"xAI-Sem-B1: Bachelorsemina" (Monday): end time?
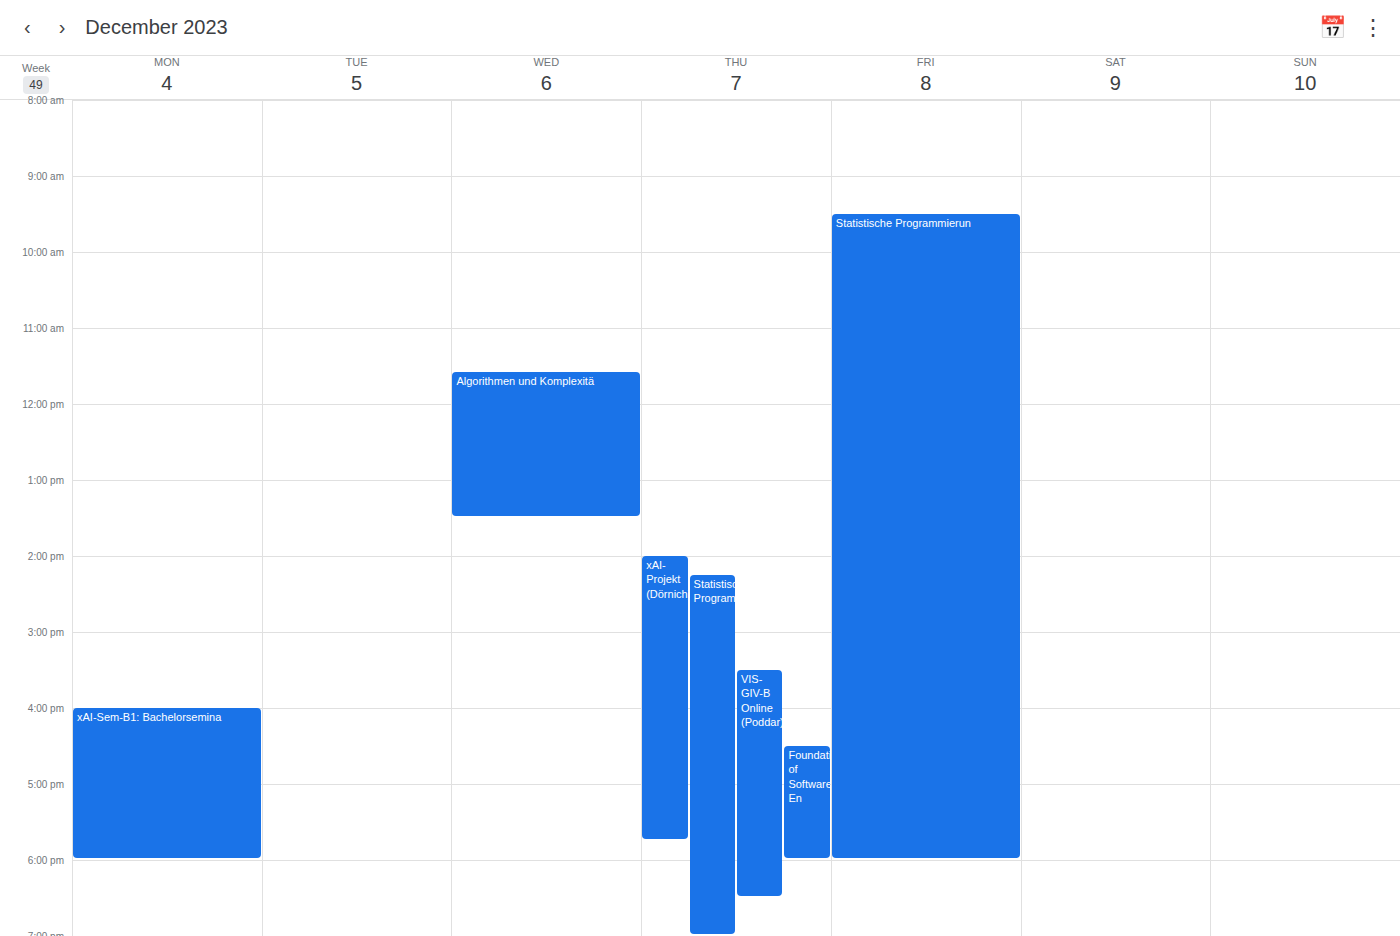
6:00 PM